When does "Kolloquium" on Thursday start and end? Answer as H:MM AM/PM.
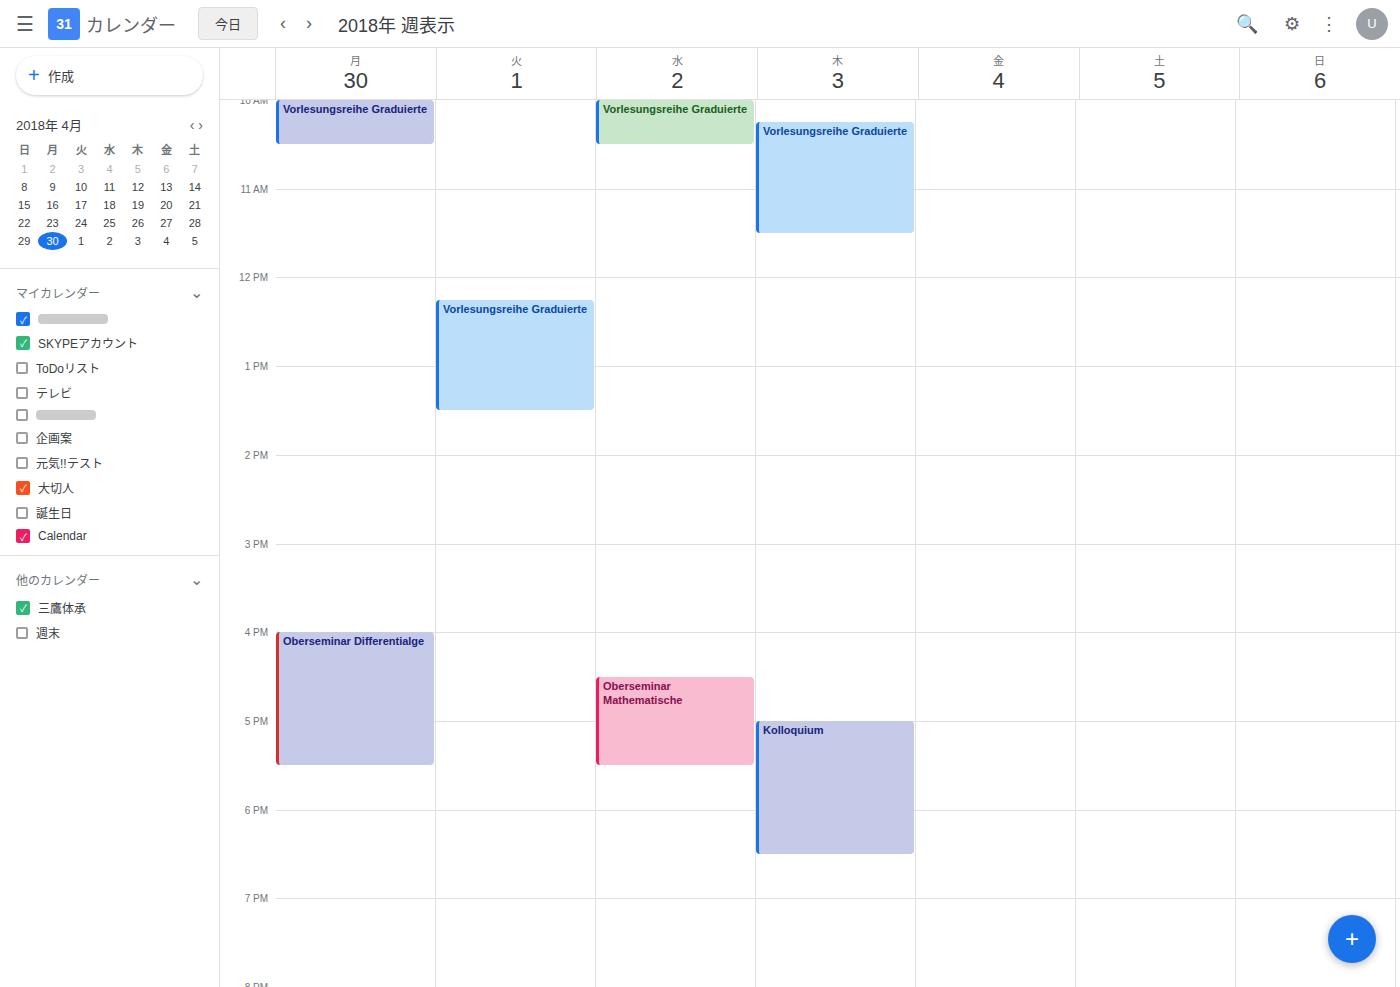
5:00 PM to 6:30 PM